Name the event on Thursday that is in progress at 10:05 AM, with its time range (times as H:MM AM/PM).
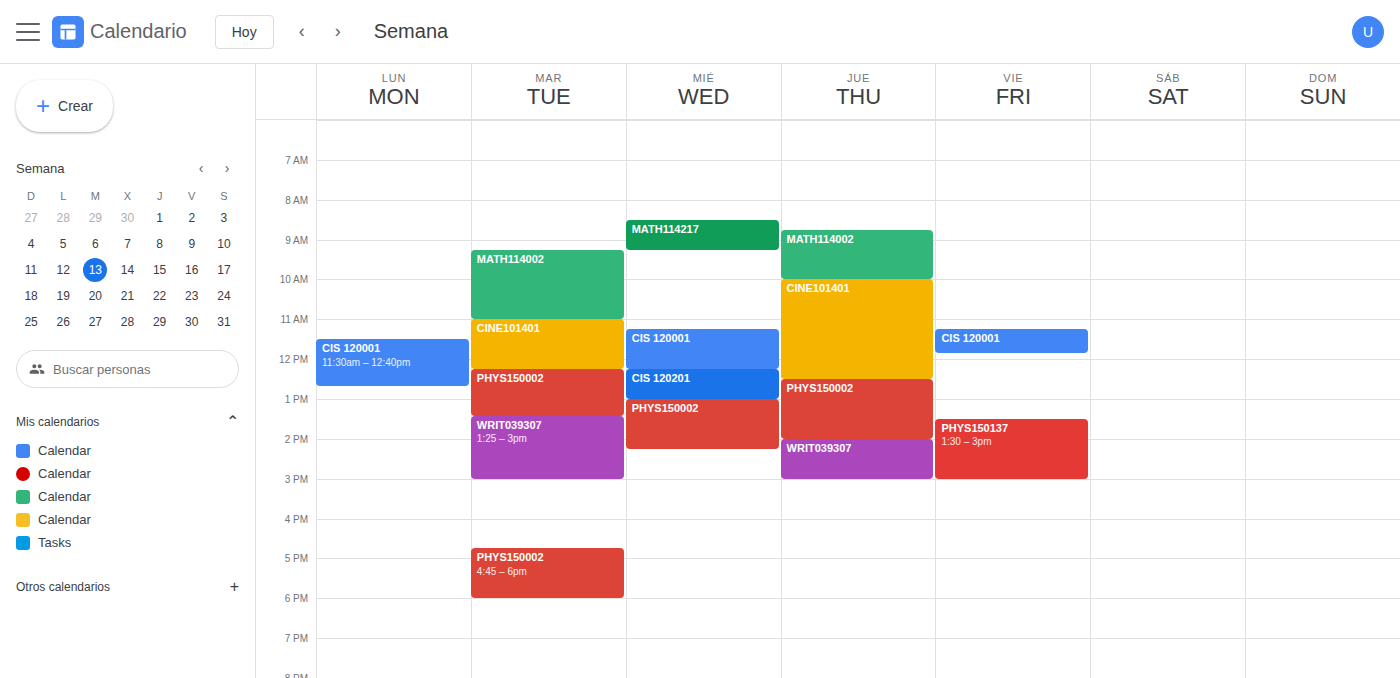
"CINE101401", 10:00 AM to 12:30 PM